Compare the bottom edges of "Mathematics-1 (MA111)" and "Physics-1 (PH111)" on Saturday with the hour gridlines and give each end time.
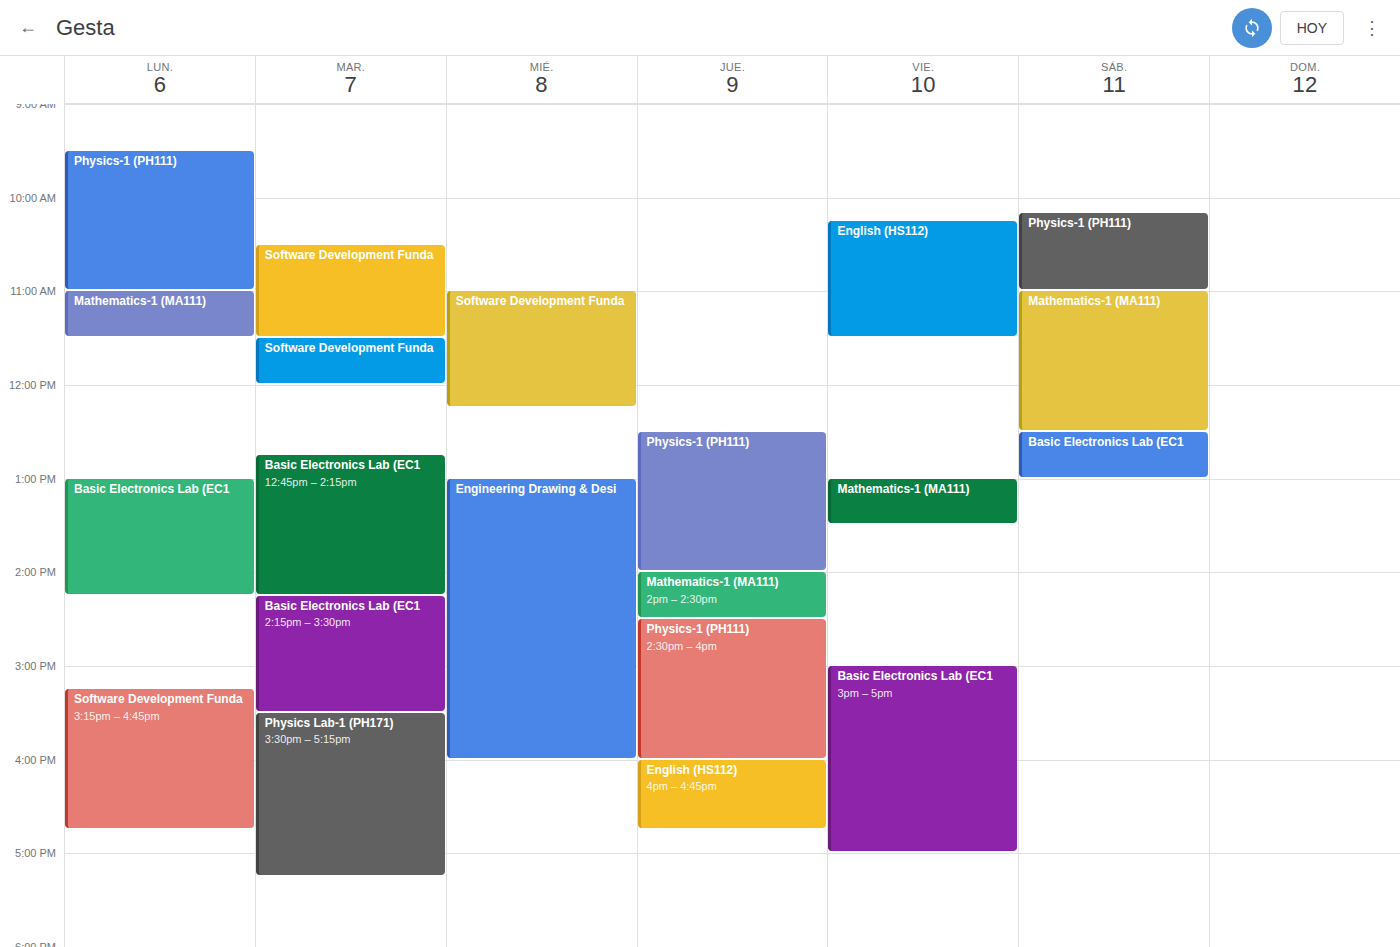
"Mathematics-1 (MA111)": 12:30, halfway between the 12:00 and 13:00 lines. "Physics-1 (PH111)": 11:00, exactly on the 11:00 line.